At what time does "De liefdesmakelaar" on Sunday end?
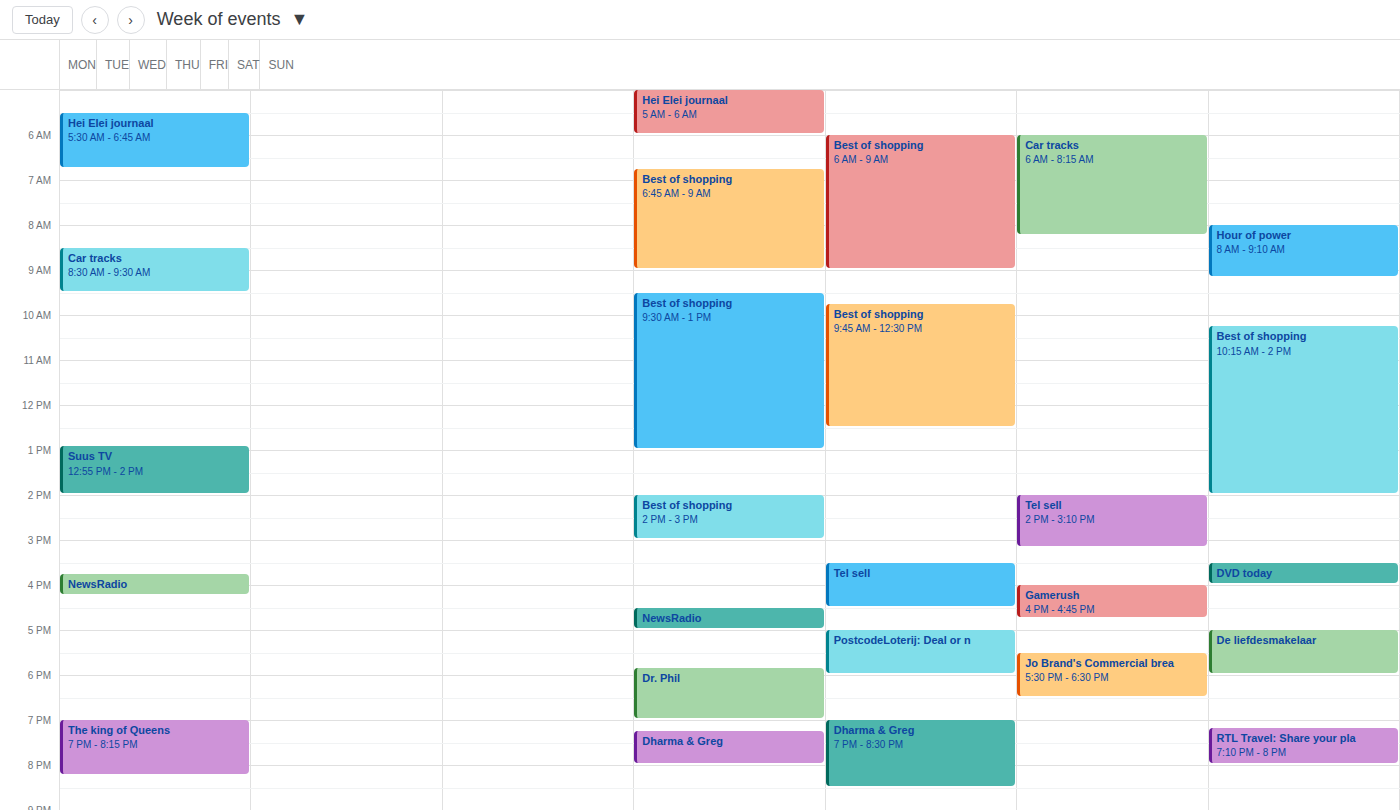
6:00 PM